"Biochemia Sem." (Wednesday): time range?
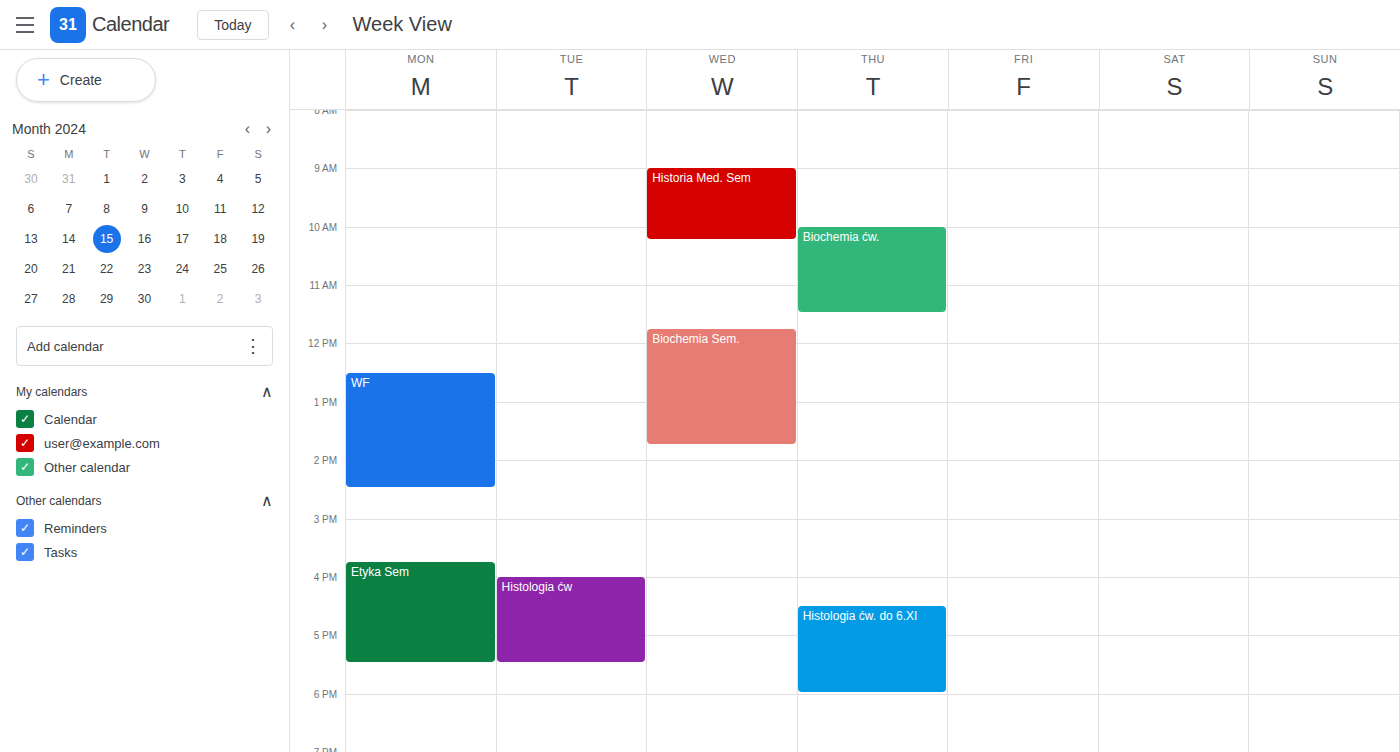
11:45 to 13:45